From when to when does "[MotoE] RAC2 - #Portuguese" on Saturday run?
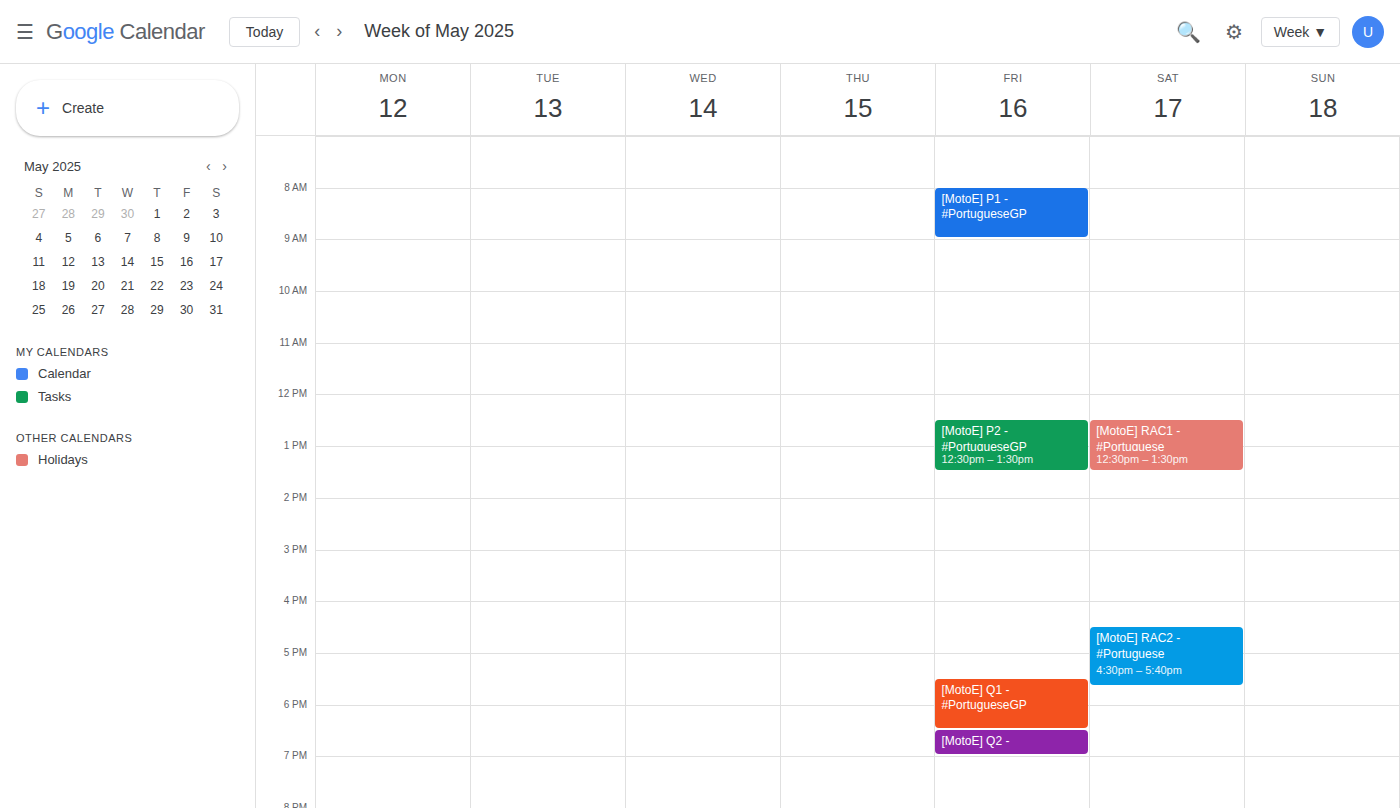
4:30 PM to 5:40 PM